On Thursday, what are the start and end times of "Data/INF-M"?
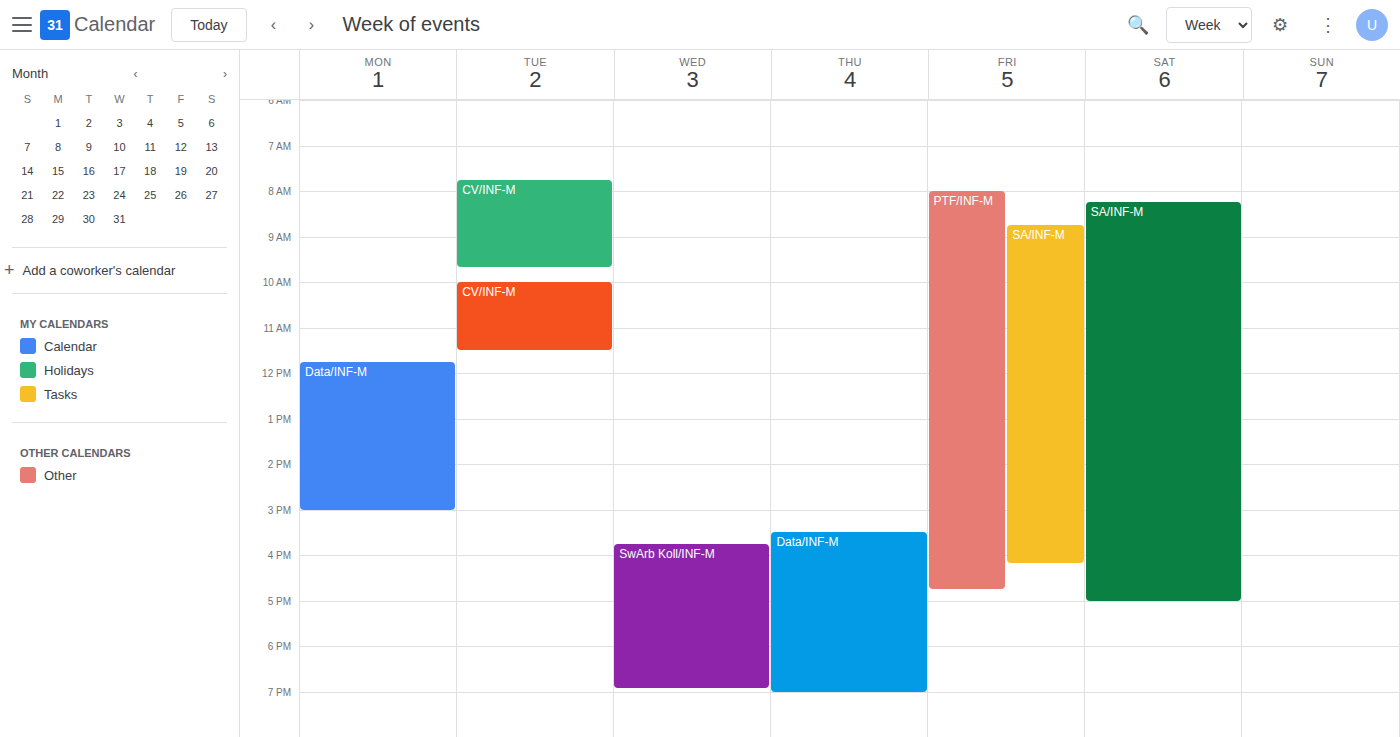
3:30 PM to 7:00 PM